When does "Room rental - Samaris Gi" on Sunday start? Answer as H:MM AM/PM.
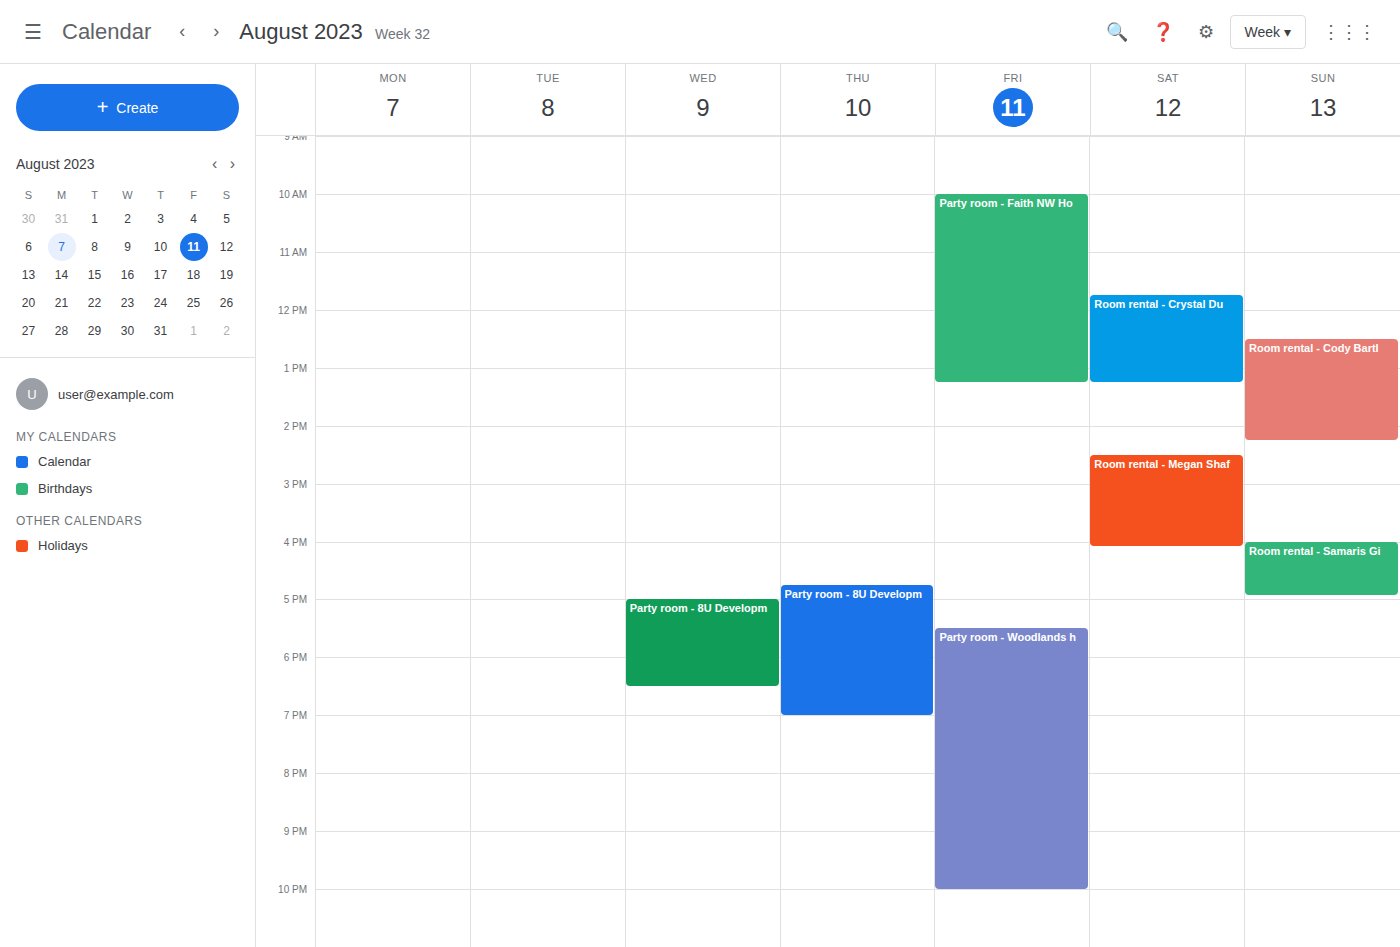
4:00 PM